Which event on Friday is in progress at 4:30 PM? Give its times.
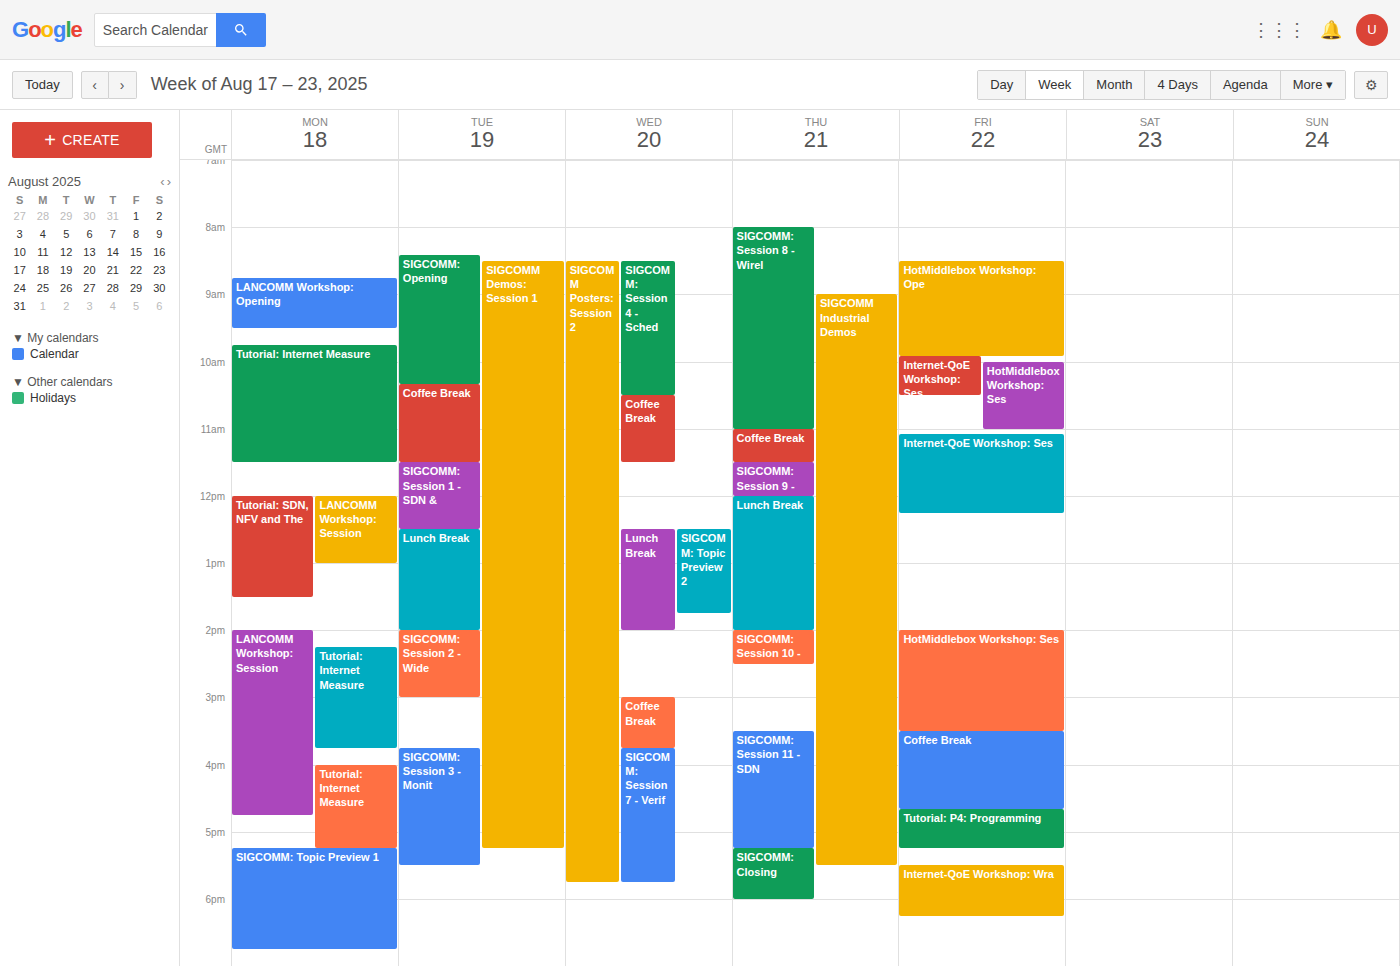
"Coffee Break", 3:30 PM to 4:40 PM